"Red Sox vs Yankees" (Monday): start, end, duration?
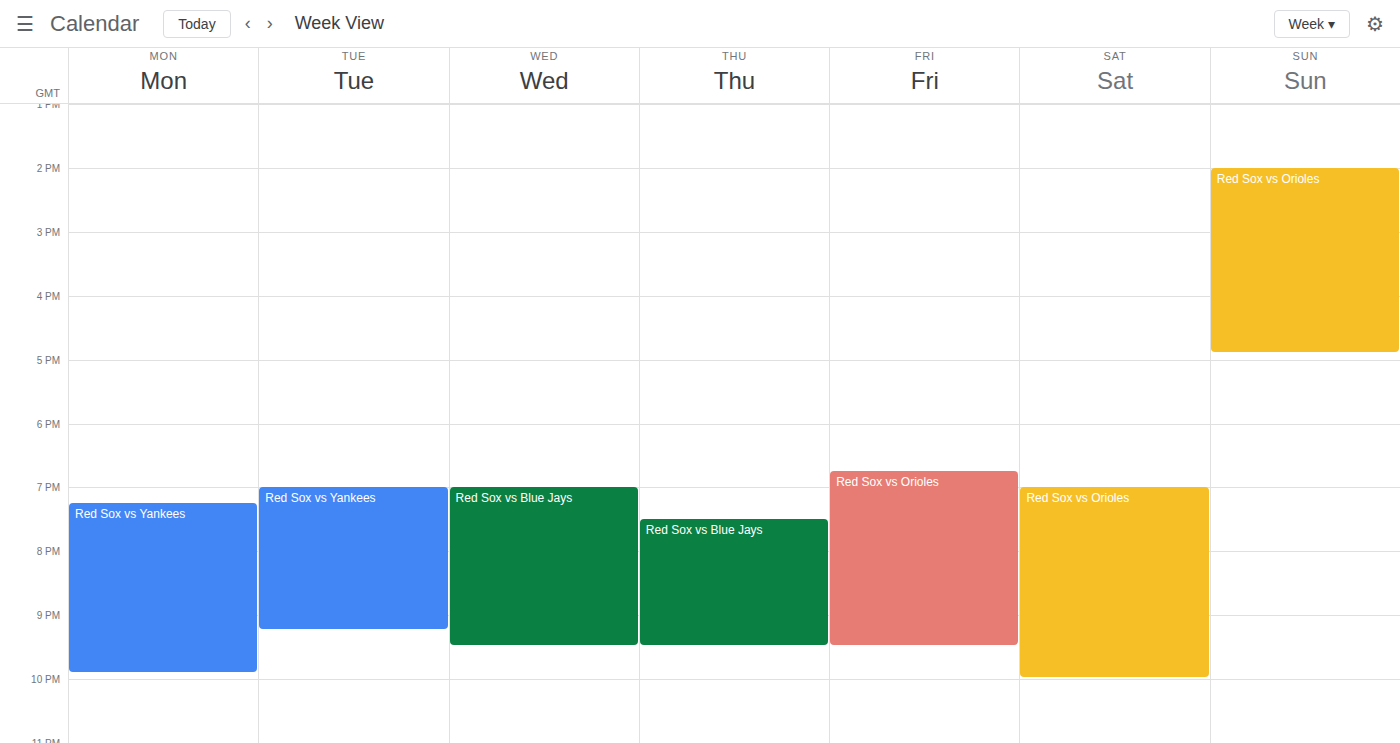
7:15 PM to 9:55 PM, 2 hours 40 minutes